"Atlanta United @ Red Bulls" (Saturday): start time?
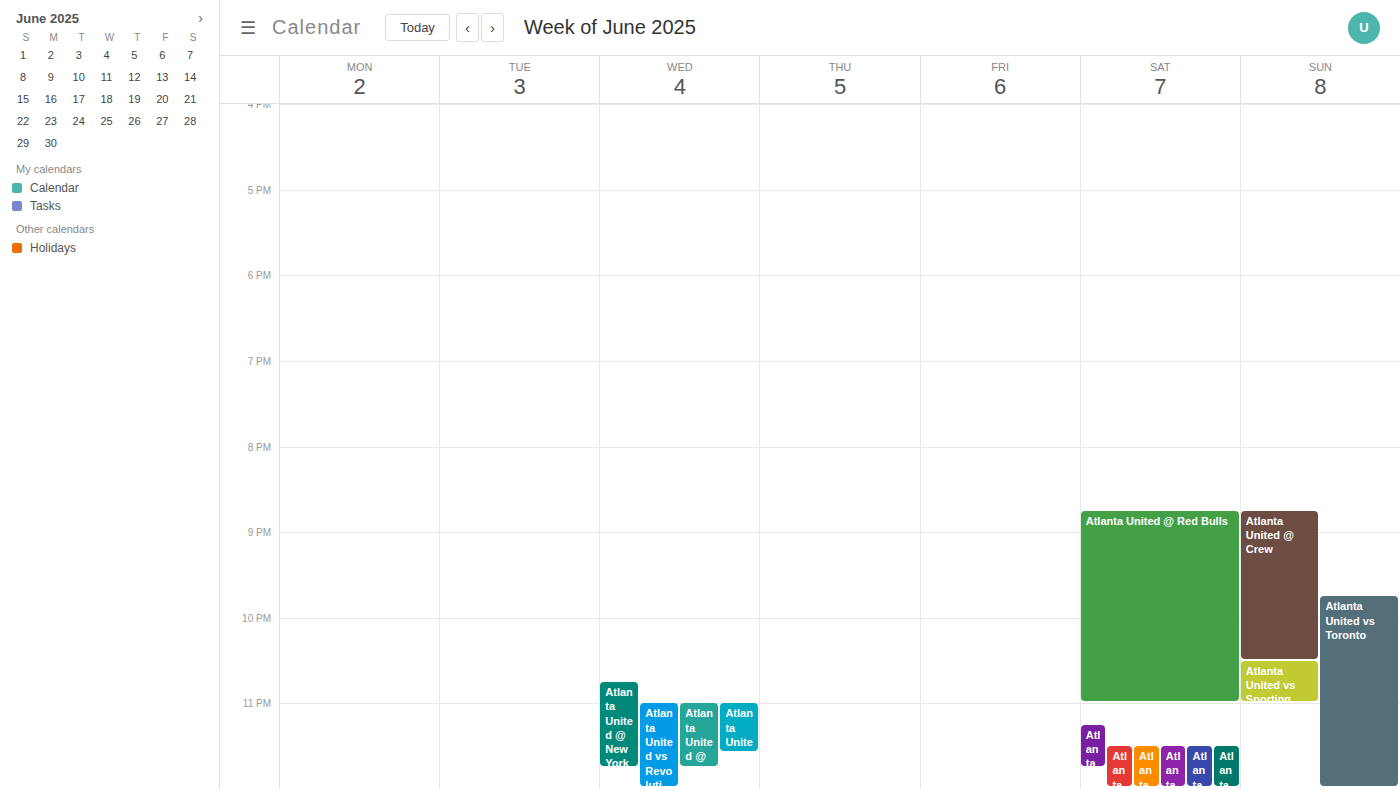
20:45